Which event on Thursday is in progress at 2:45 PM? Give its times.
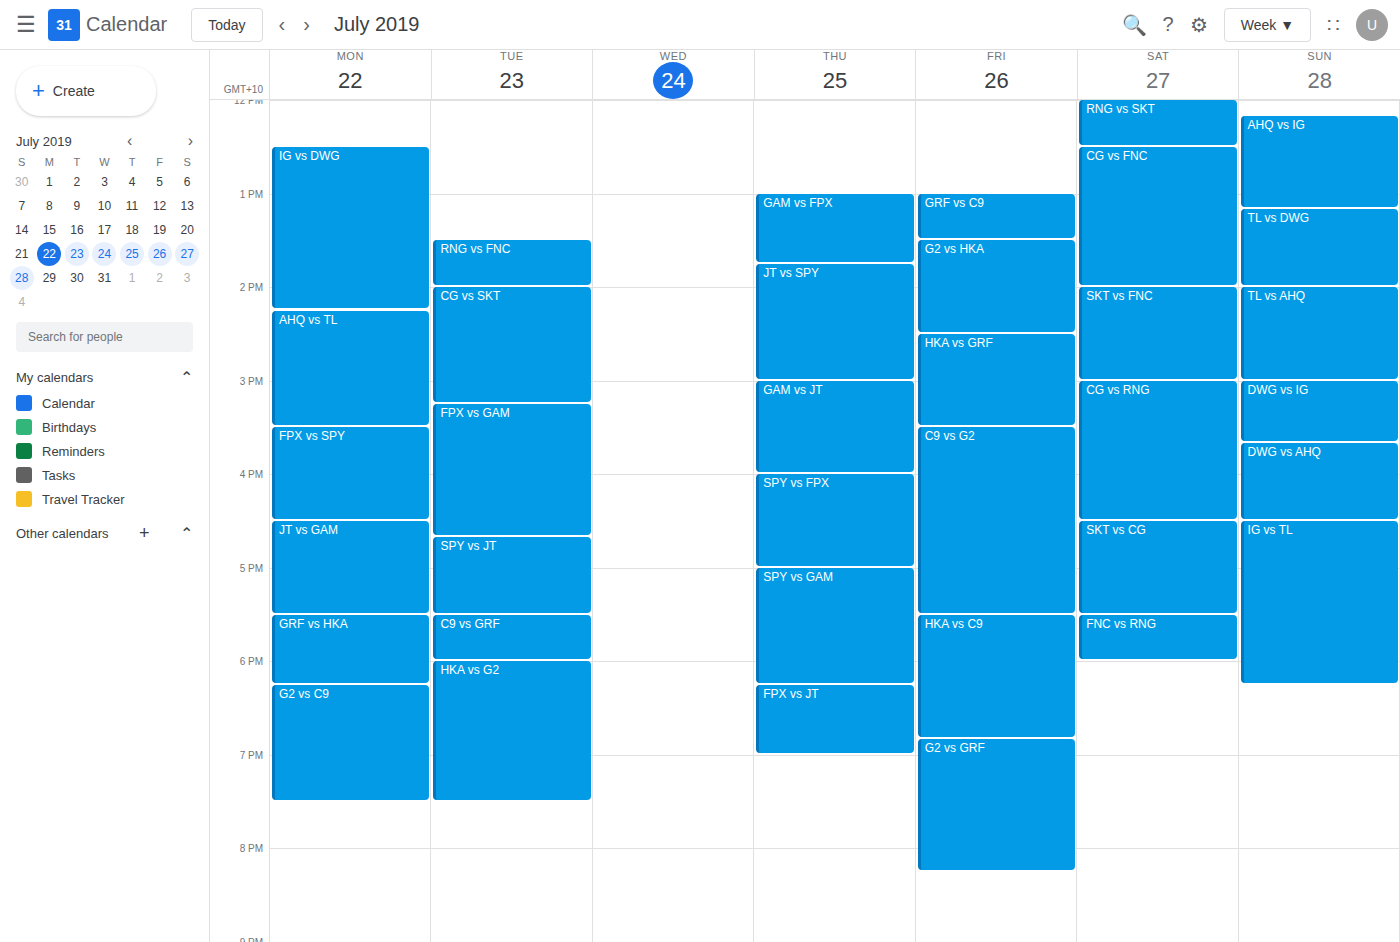
"JT vs SPY", 1:45 PM to 3:00 PM